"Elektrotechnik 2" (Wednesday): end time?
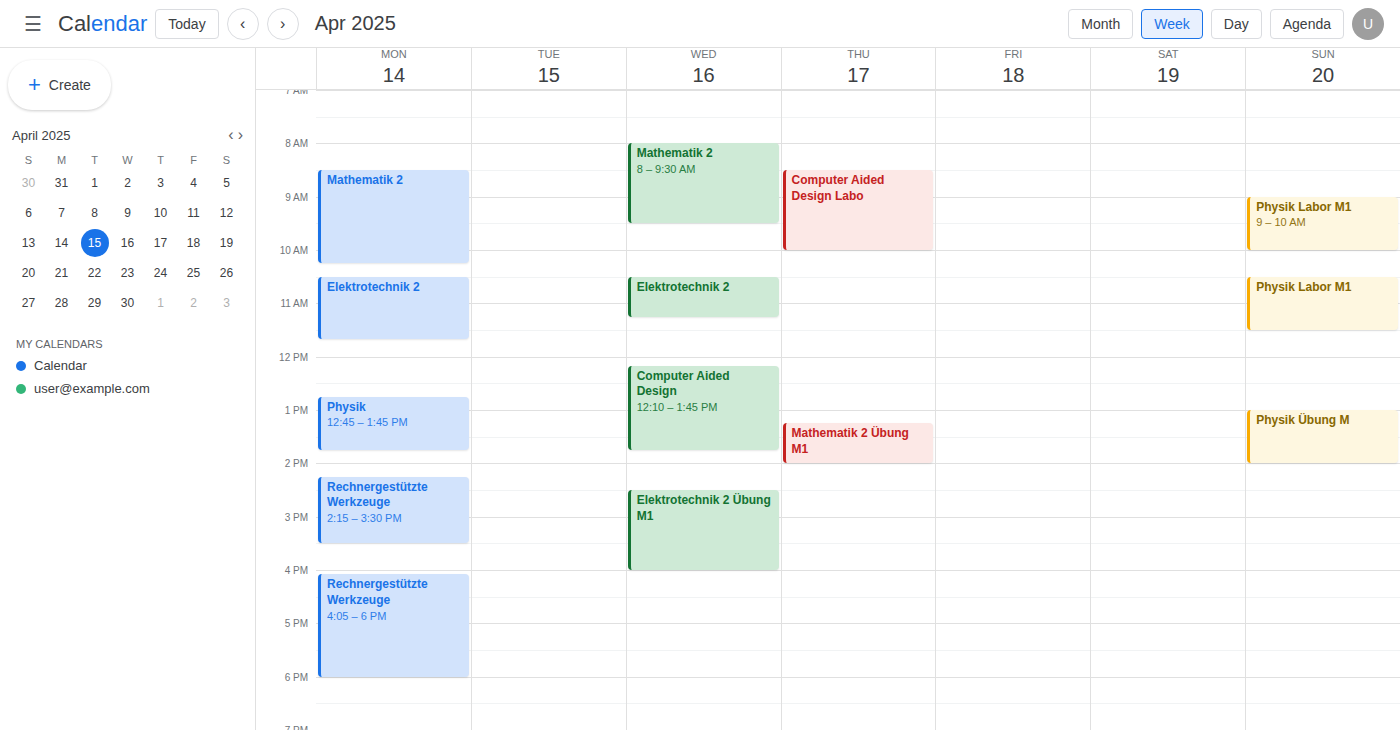
11:15 AM